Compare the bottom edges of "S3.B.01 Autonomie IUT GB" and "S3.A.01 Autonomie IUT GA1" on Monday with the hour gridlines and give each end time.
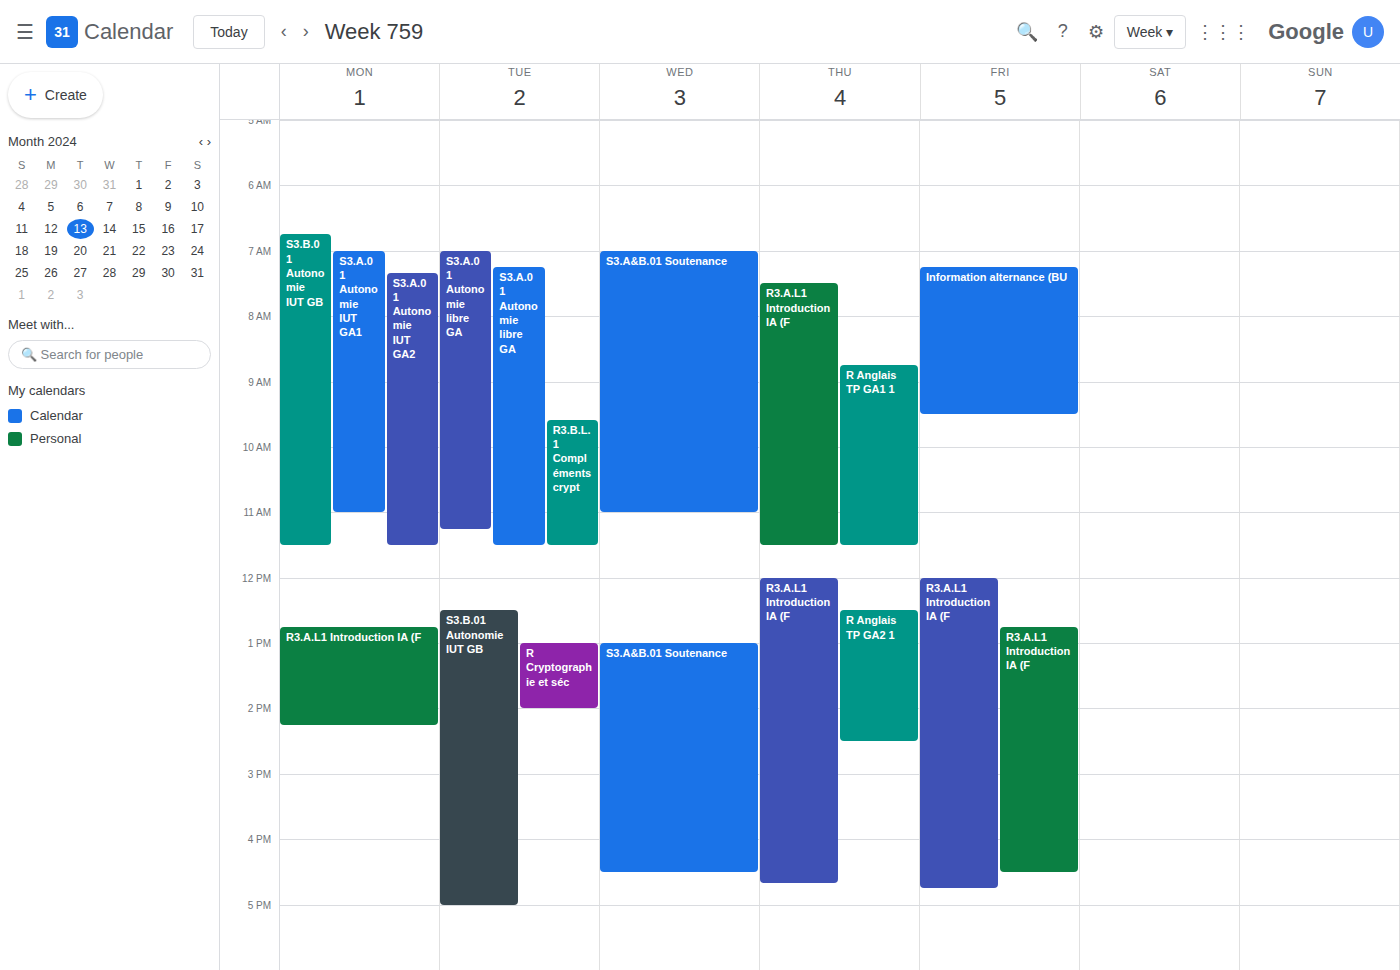
"S3.B.01 Autonomie IUT GB": 11:30 AM, halfway between the 11 AM and 12 PM lines. "S3.A.01 Autonomie IUT GA1": 11:00 AM, exactly on the 11 AM line.